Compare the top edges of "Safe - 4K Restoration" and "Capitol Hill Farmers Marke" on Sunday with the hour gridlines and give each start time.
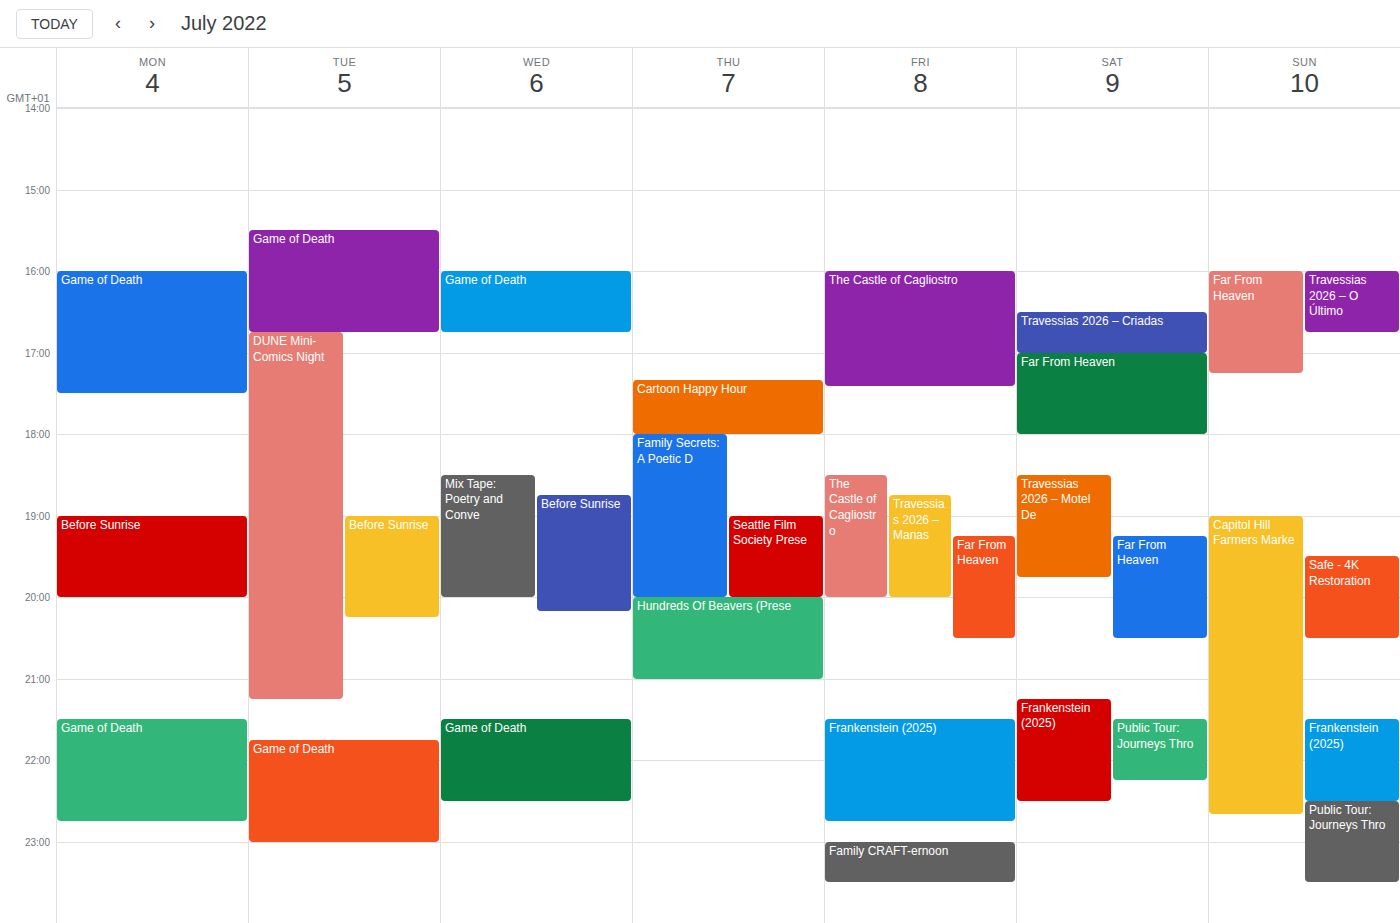
"Safe - 4K Restoration": 19:30, halfway between the 19:00 and 20:00 lines. "Capitol Hill Farmers Marke": 19:00, exactly on the 19:00 line.